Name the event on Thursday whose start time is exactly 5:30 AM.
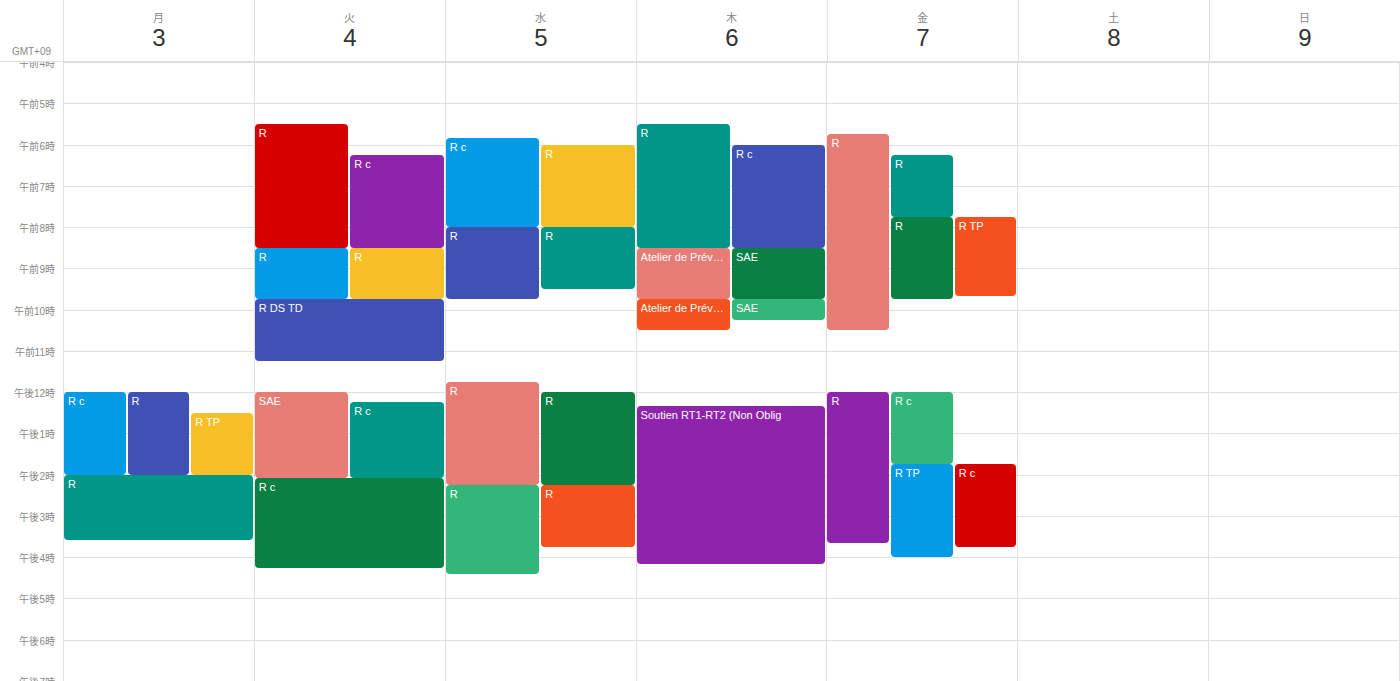
"R"